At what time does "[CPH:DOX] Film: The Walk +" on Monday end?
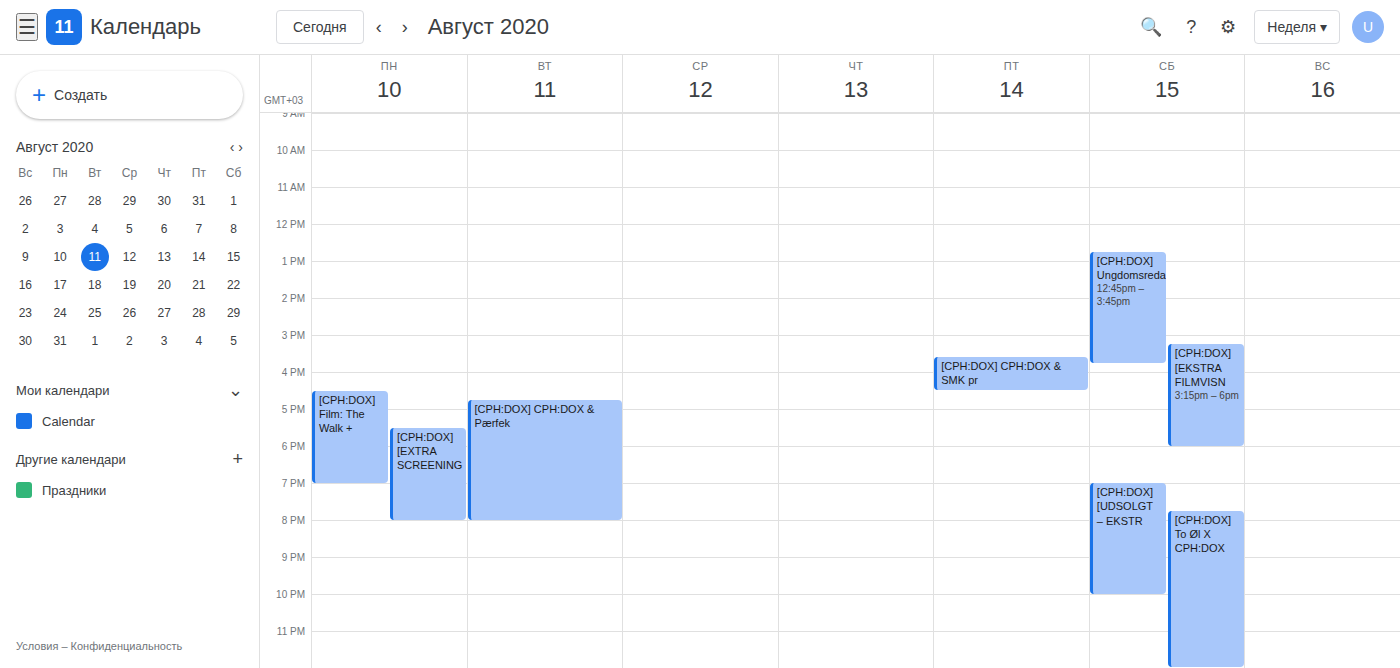
7:00 PM